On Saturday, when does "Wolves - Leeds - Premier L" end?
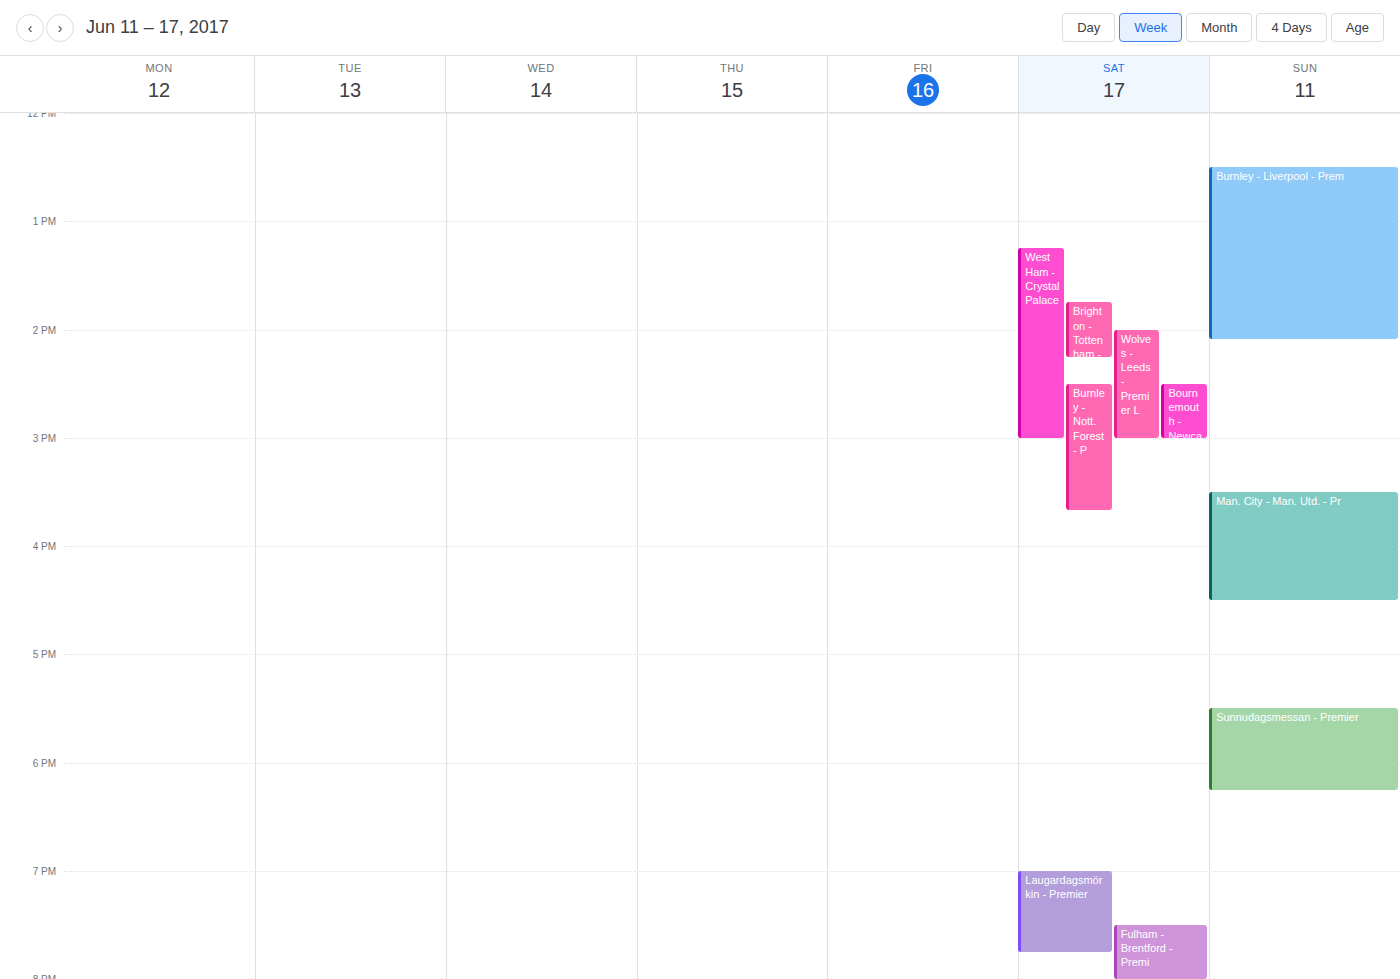
3:00 PM